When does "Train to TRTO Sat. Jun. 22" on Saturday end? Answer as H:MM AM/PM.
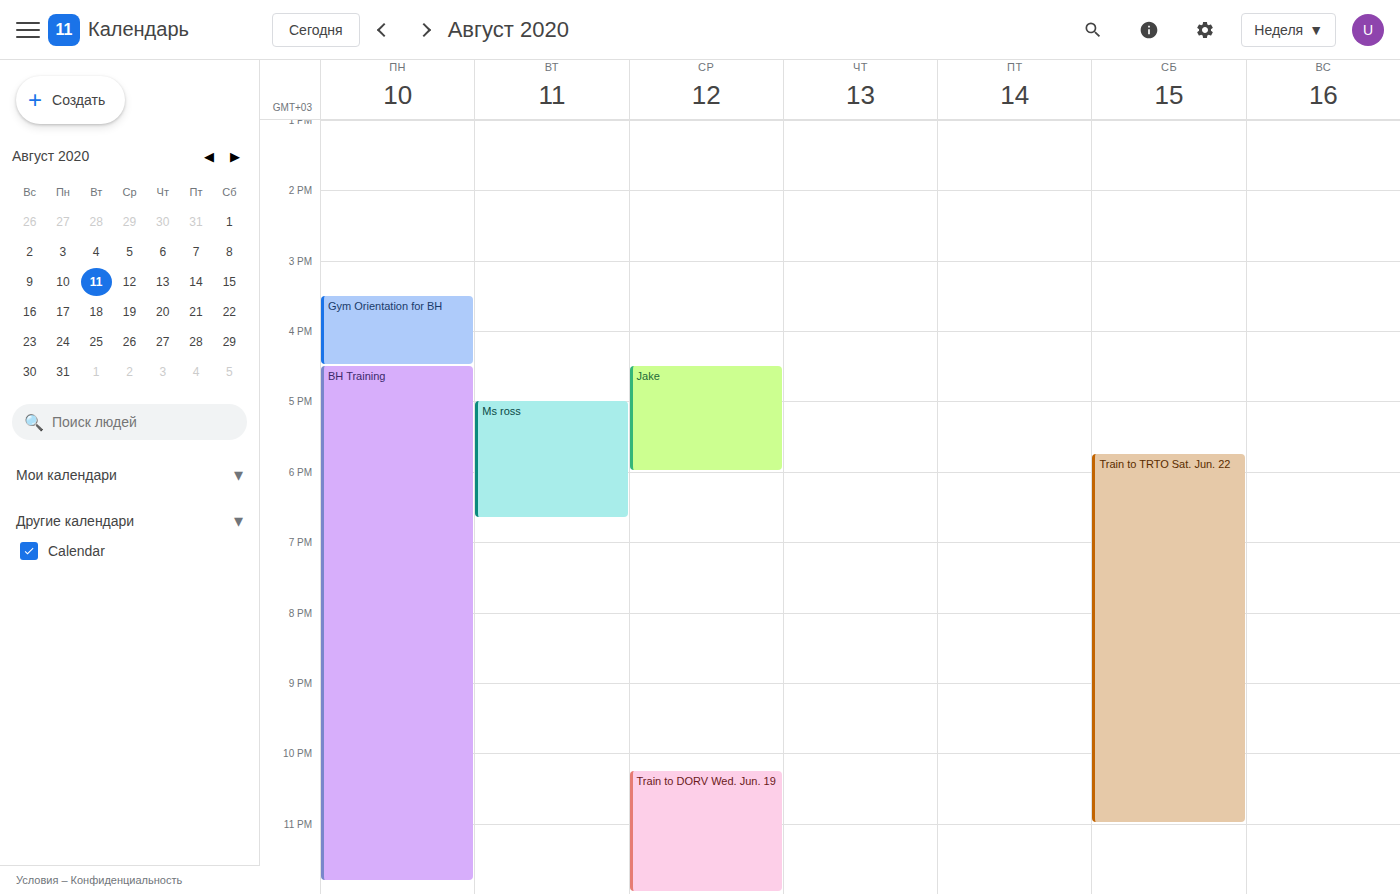
11:00 PM